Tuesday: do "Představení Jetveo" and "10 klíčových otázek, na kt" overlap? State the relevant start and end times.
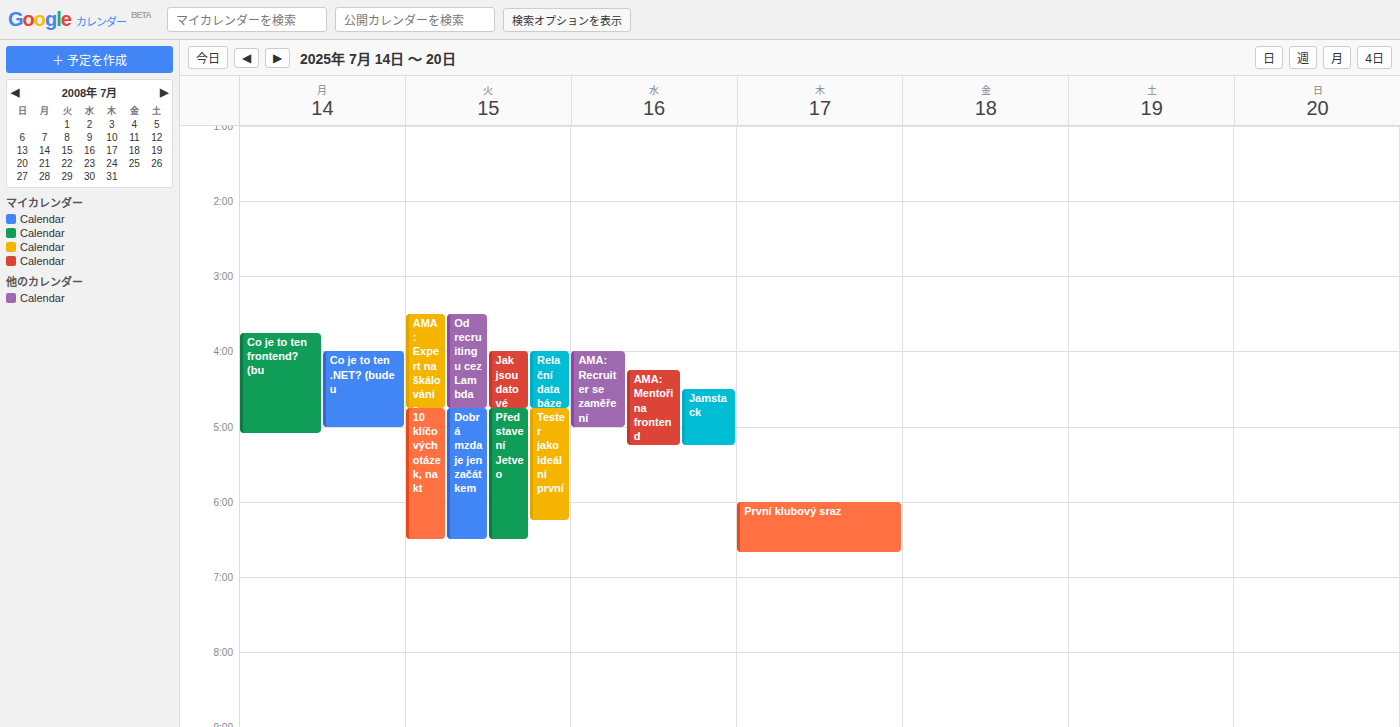
"10 klíčových otázek, na kt" runs 4:45 PM to 6:30 PM, inside "Představení Jetveo" -- they overlap.